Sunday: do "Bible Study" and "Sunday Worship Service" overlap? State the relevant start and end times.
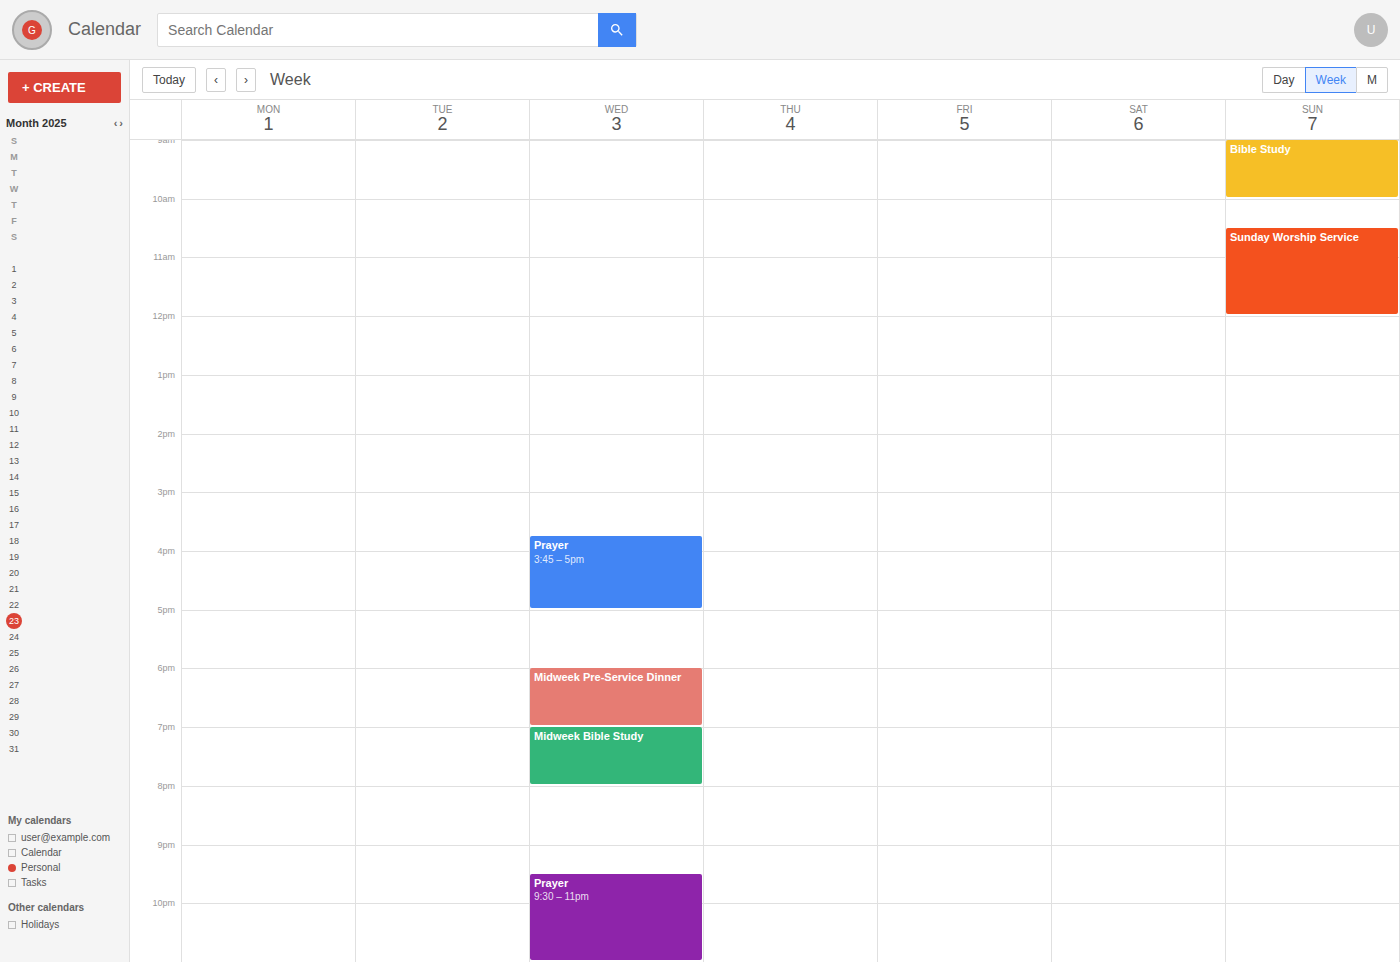
"Bible Study" ends at 10:00 AM and "Sunday Worship Service" starts at 10:30 AM -- no overlap.